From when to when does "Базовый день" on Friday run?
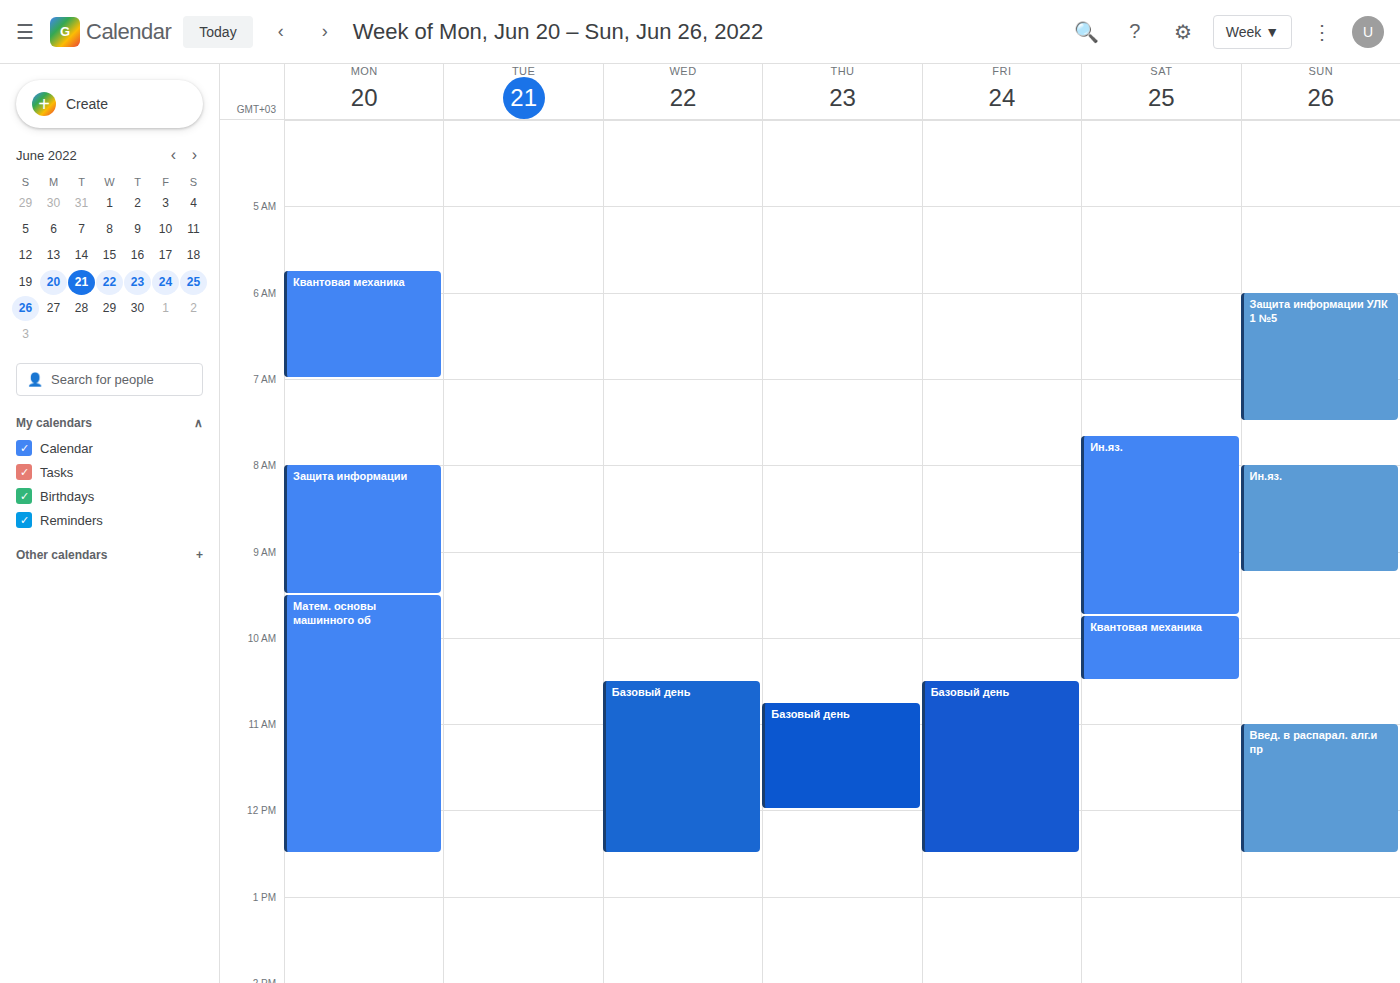
10:30 AM to 12:30 PM